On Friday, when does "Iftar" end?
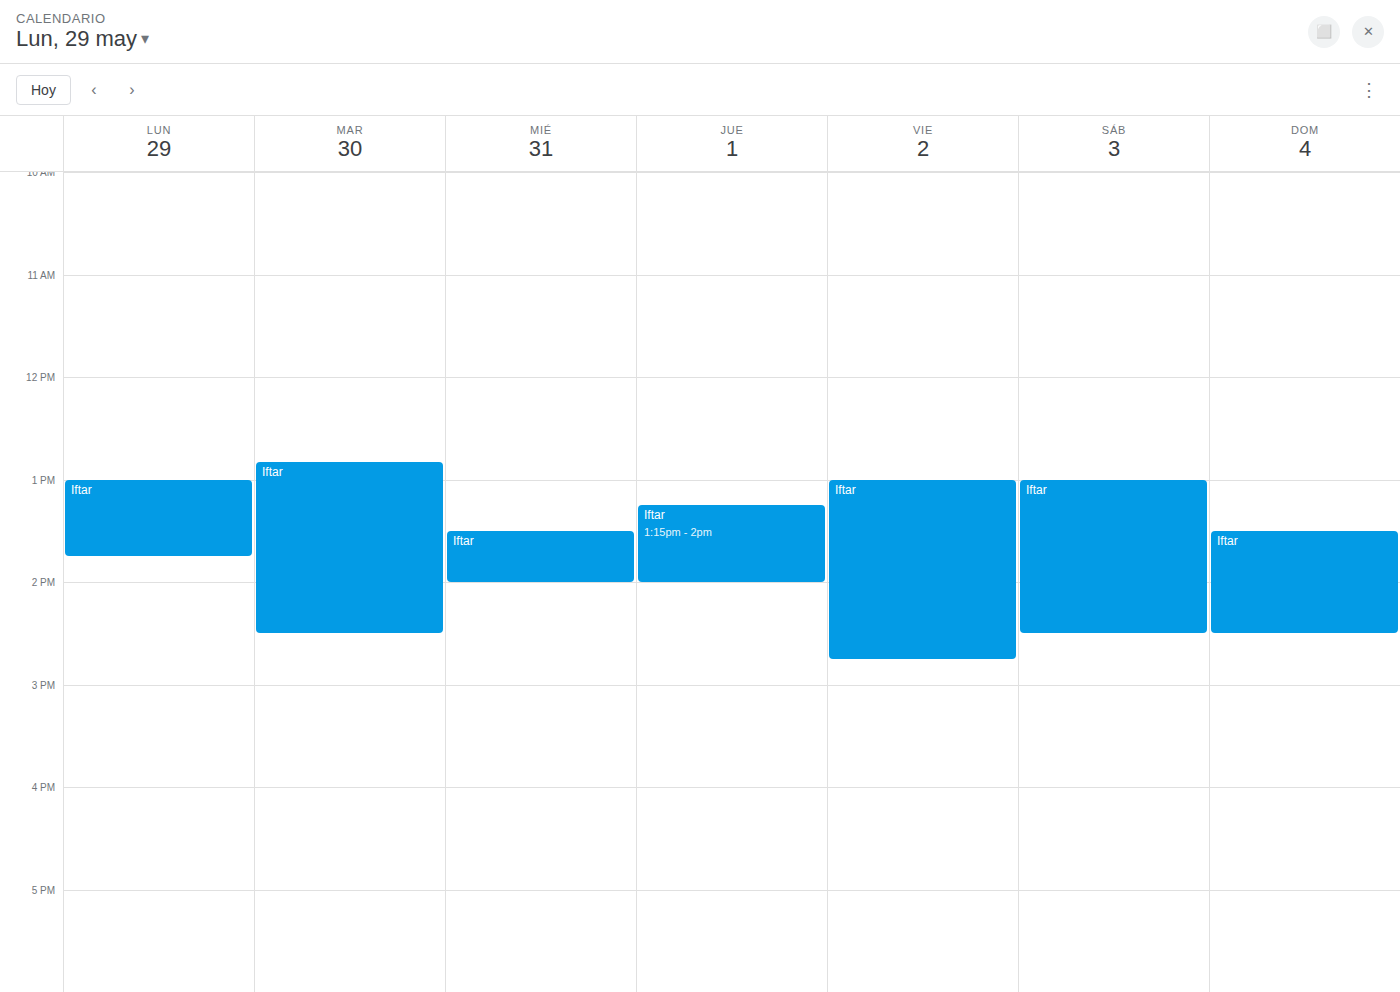
2:45 PM